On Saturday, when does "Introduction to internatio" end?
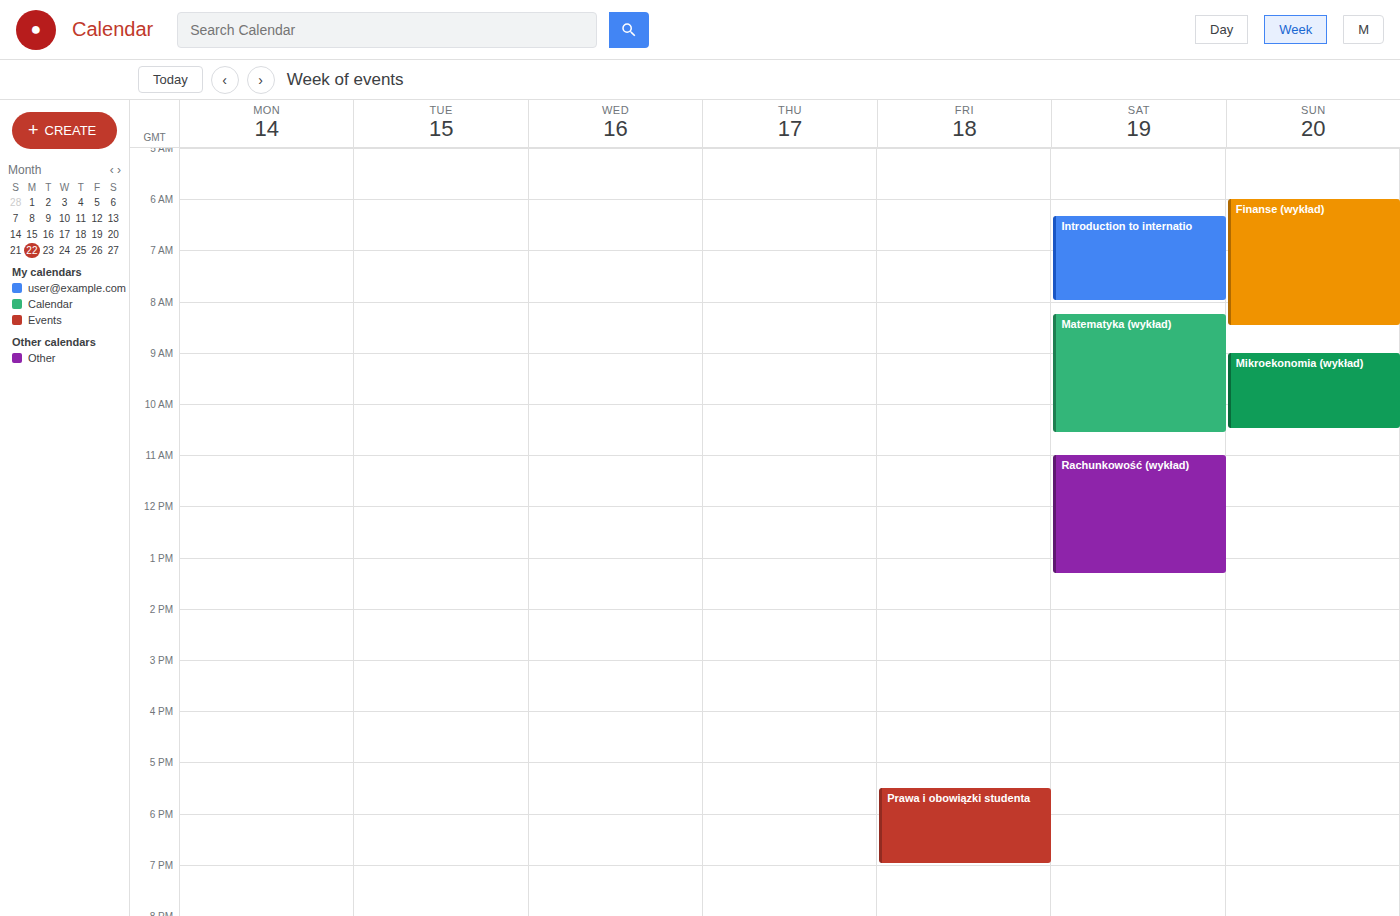
08:00